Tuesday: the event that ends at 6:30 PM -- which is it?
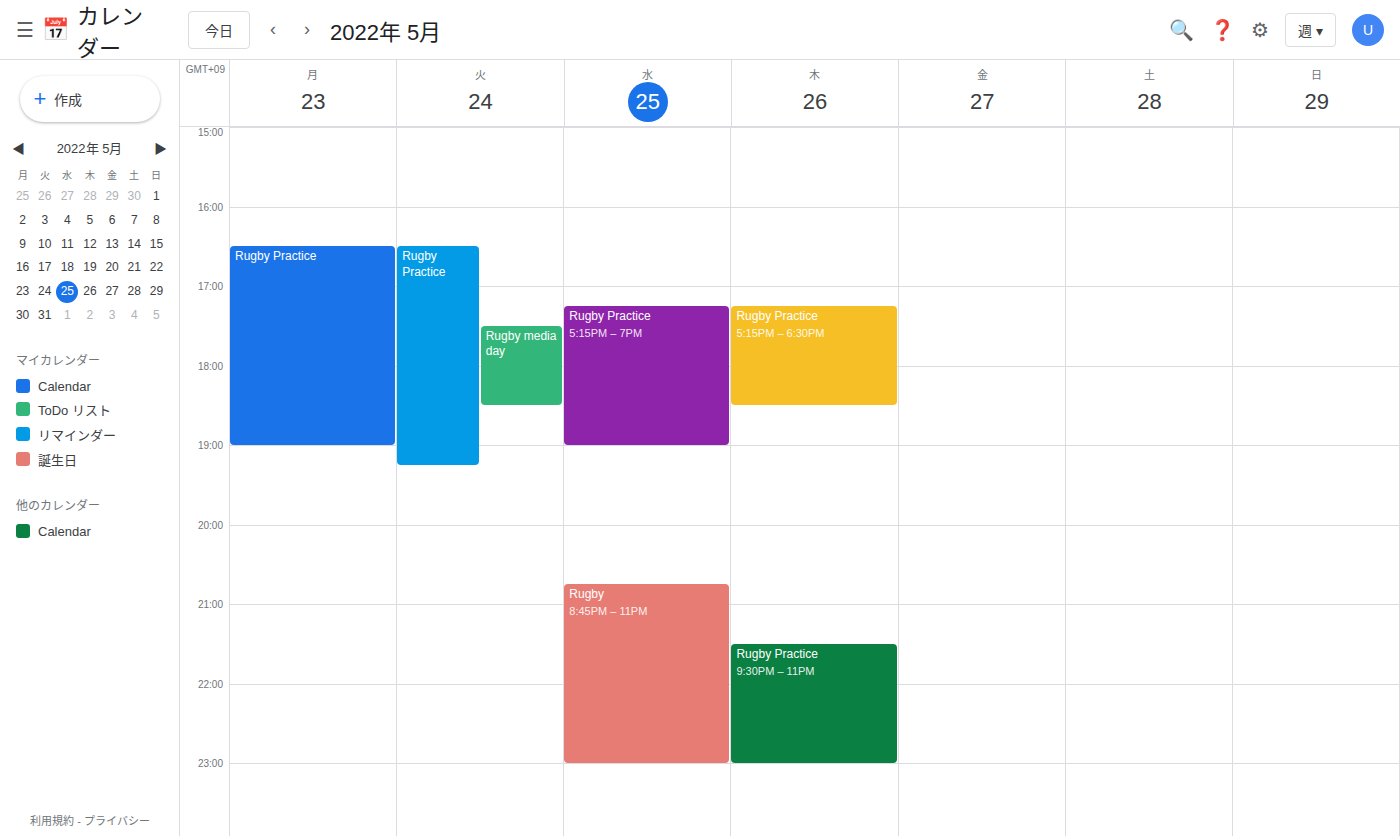
"Rugby media day"